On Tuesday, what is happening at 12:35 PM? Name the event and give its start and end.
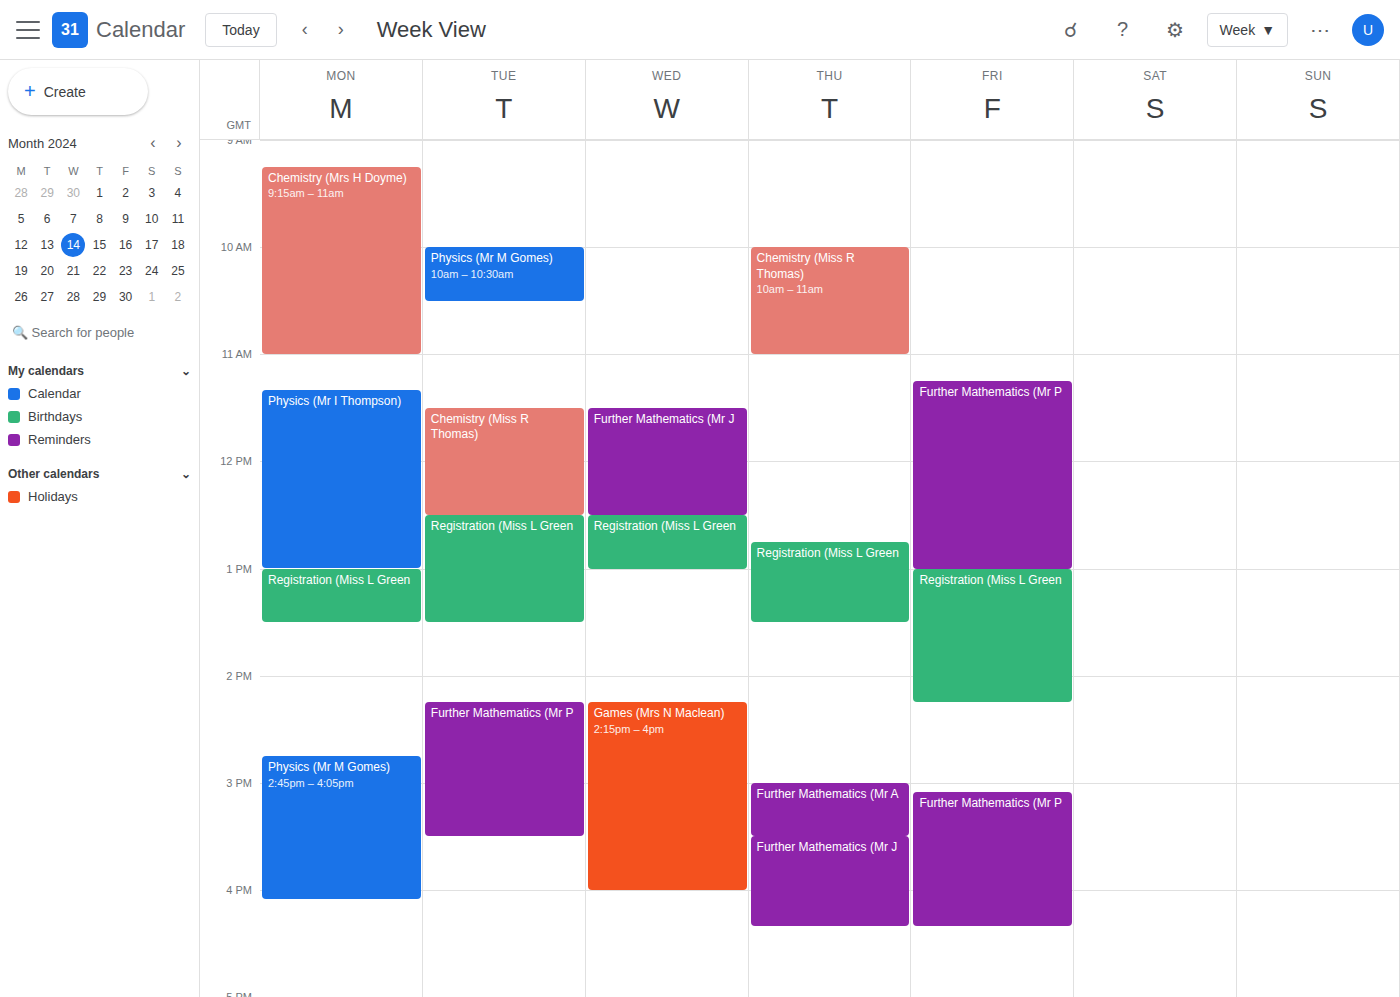
"Registration (Miss L Green", 12:30 PM to 1:30 PM